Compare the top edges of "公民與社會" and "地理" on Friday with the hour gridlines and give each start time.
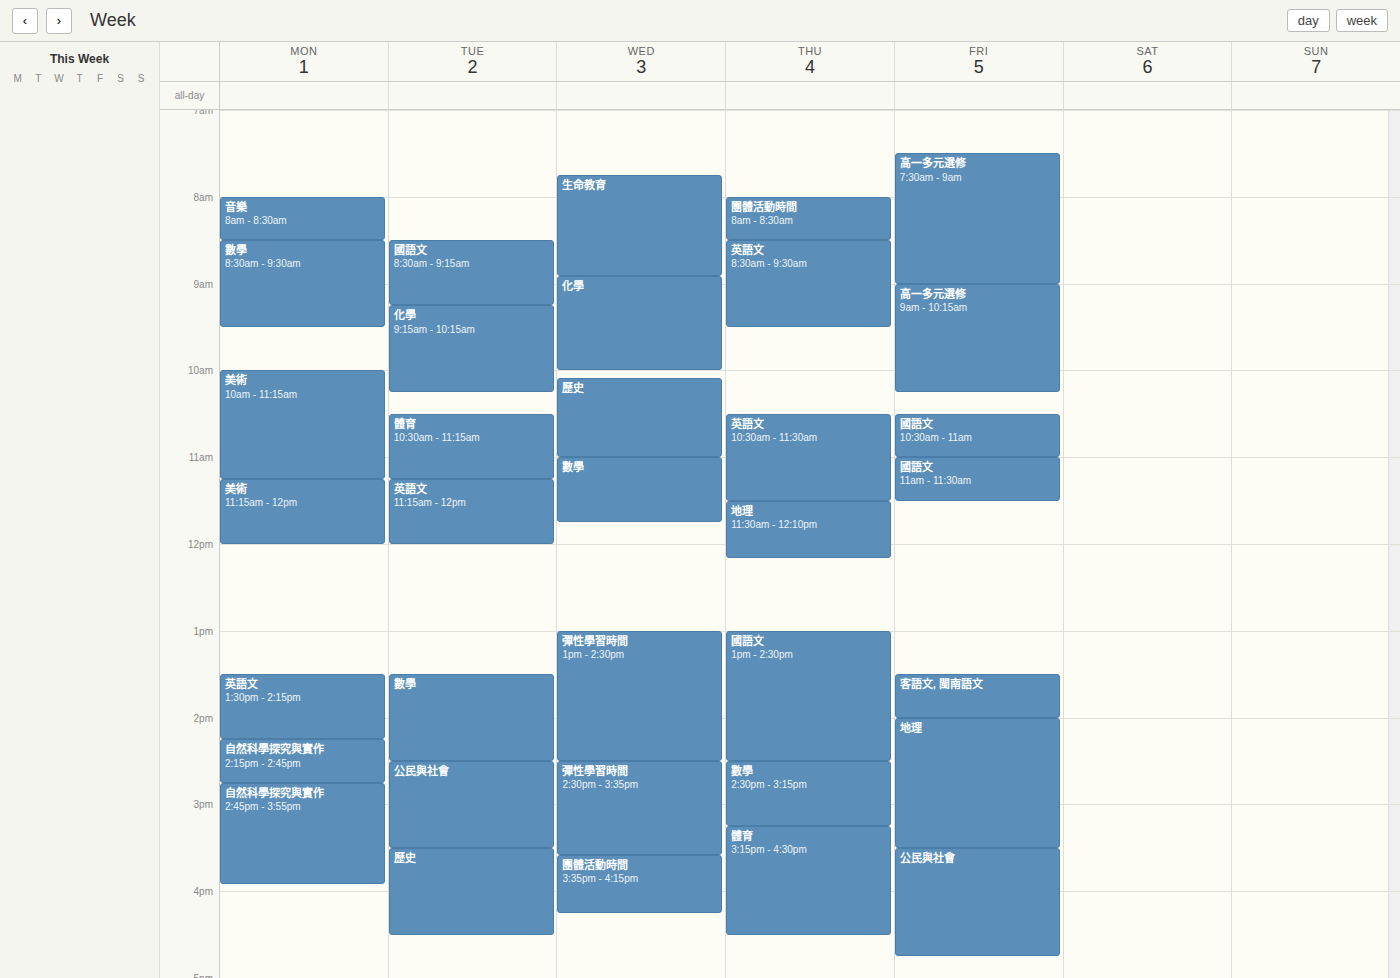
"公民與社會": 3:30 PM, halfway between the 3 PM and 4 PM lines. "地理": 2:00 PM, exactly on the 2 PM line.